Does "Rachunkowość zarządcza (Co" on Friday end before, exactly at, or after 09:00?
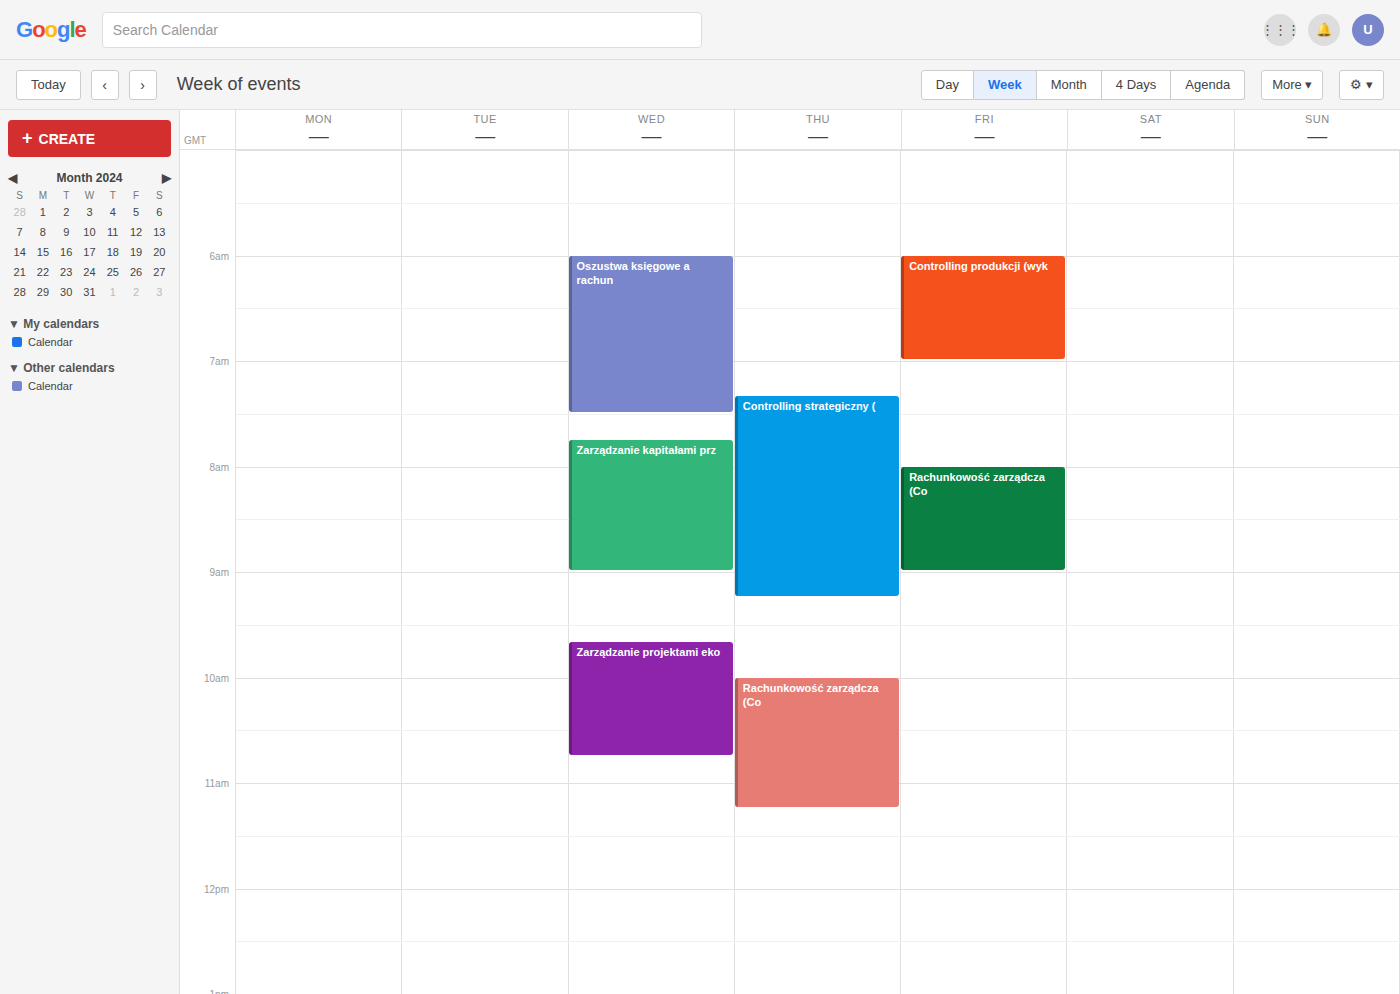
09:00 -- exactly at 09:00, on the 09:00 line.